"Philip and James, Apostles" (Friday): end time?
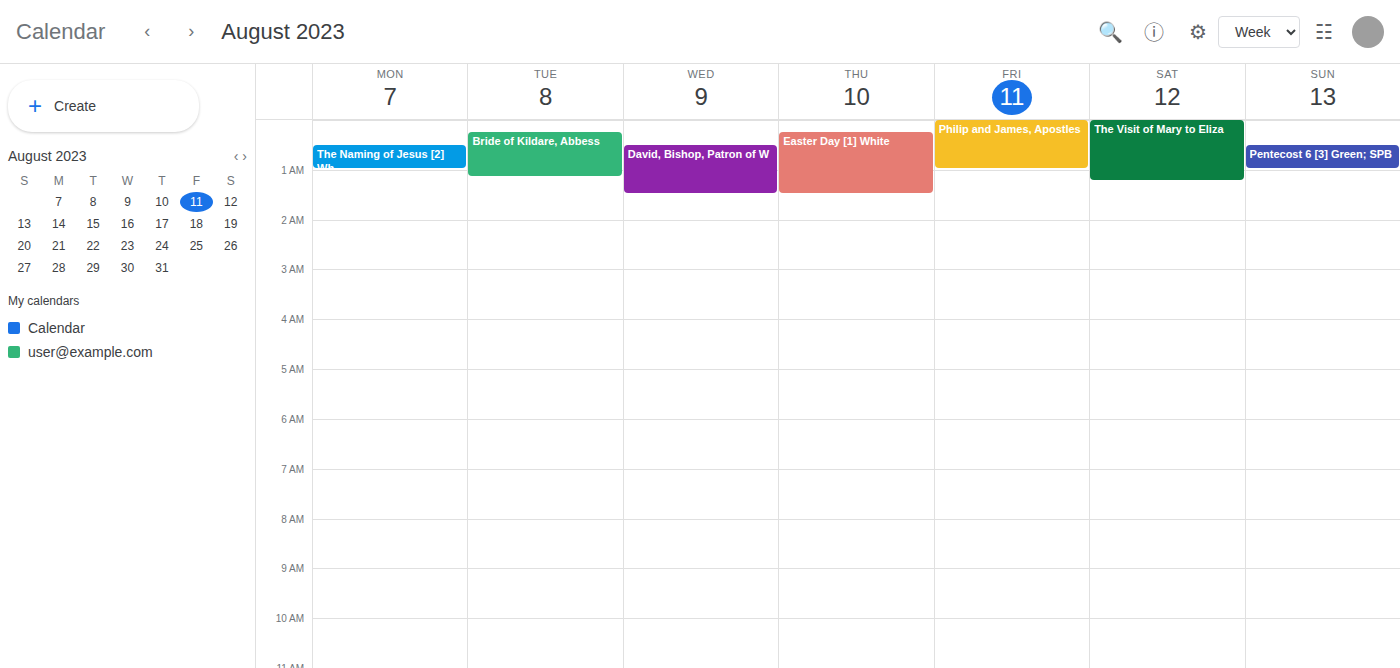
1:00 AM